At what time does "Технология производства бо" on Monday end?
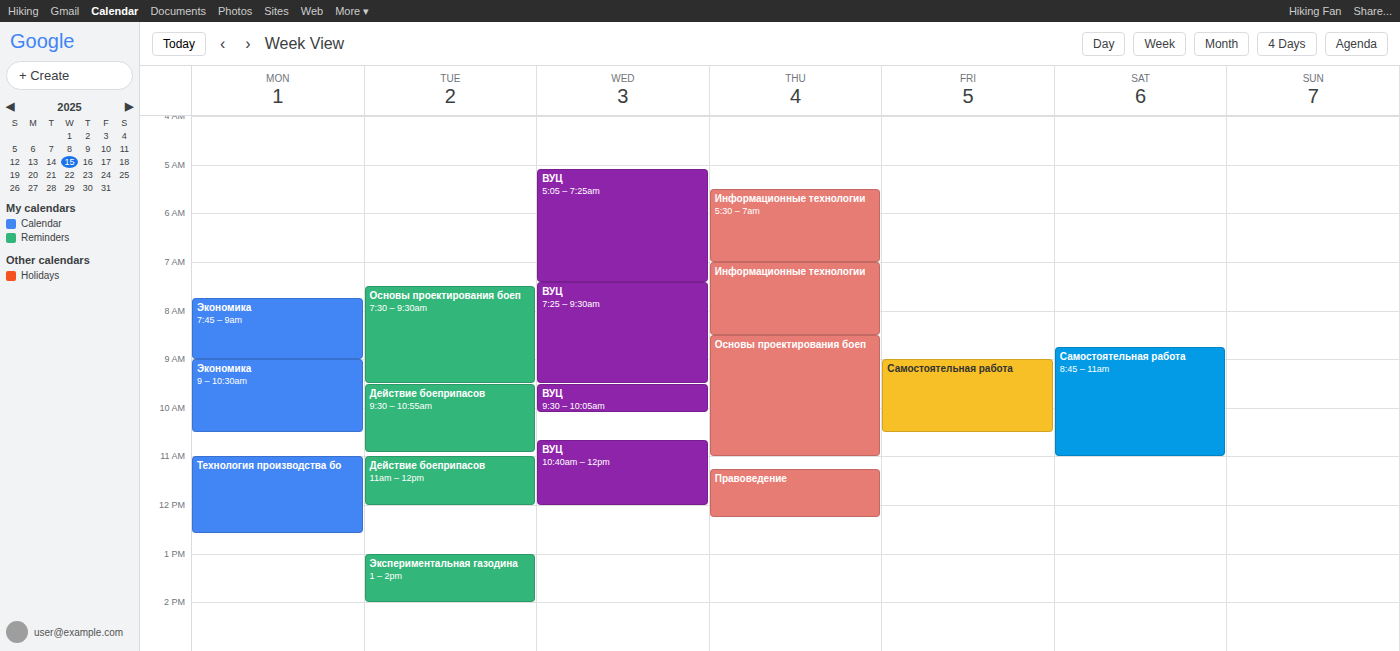
12:35 PM